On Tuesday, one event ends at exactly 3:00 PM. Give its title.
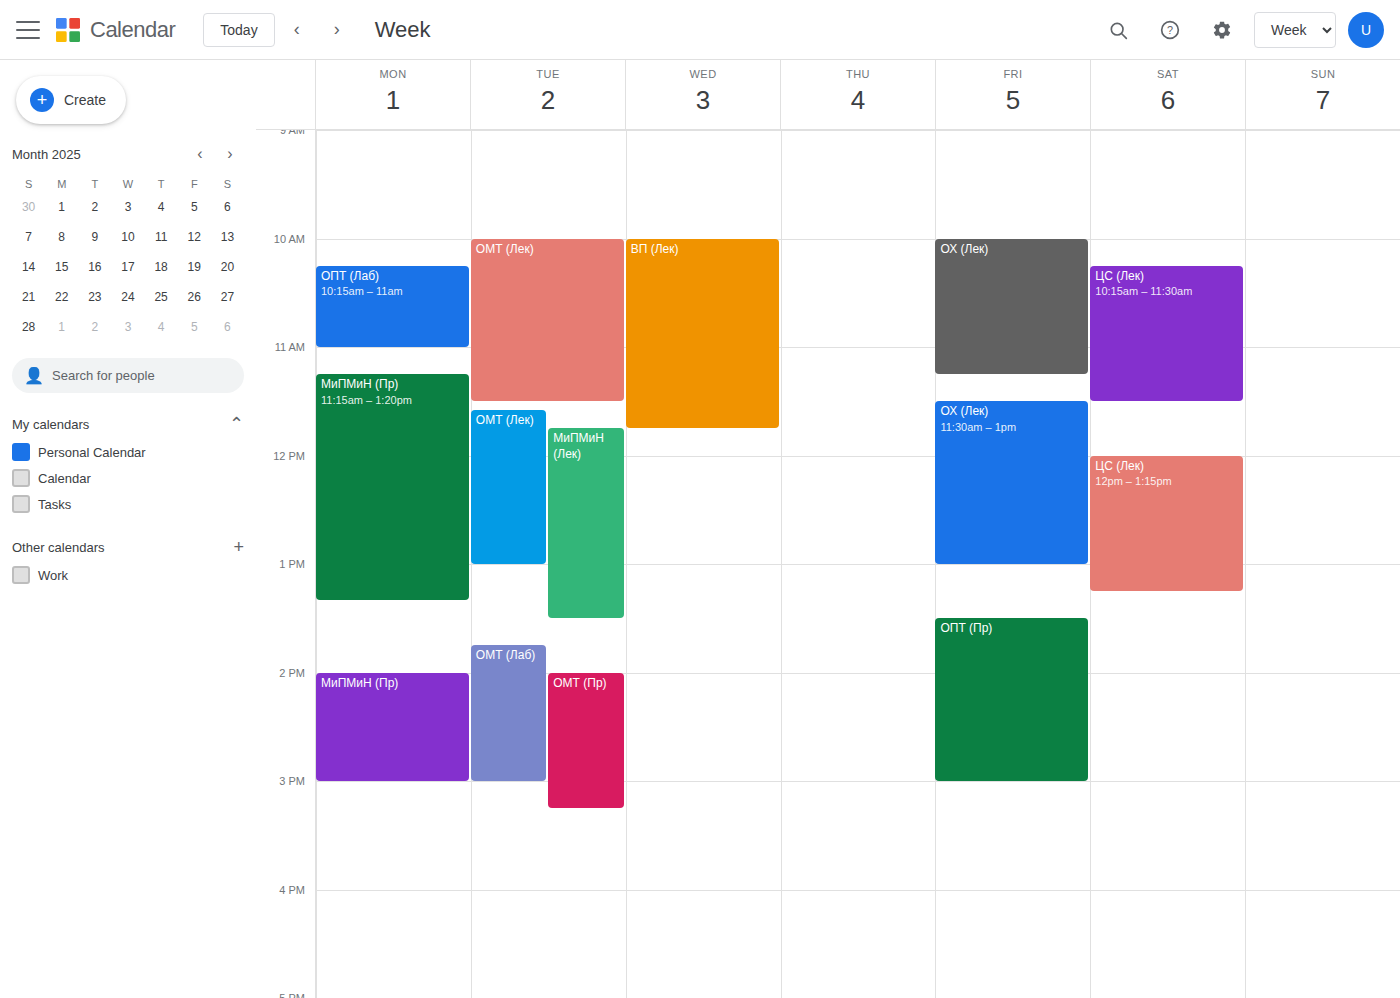
"ОМТ (Лаб)"